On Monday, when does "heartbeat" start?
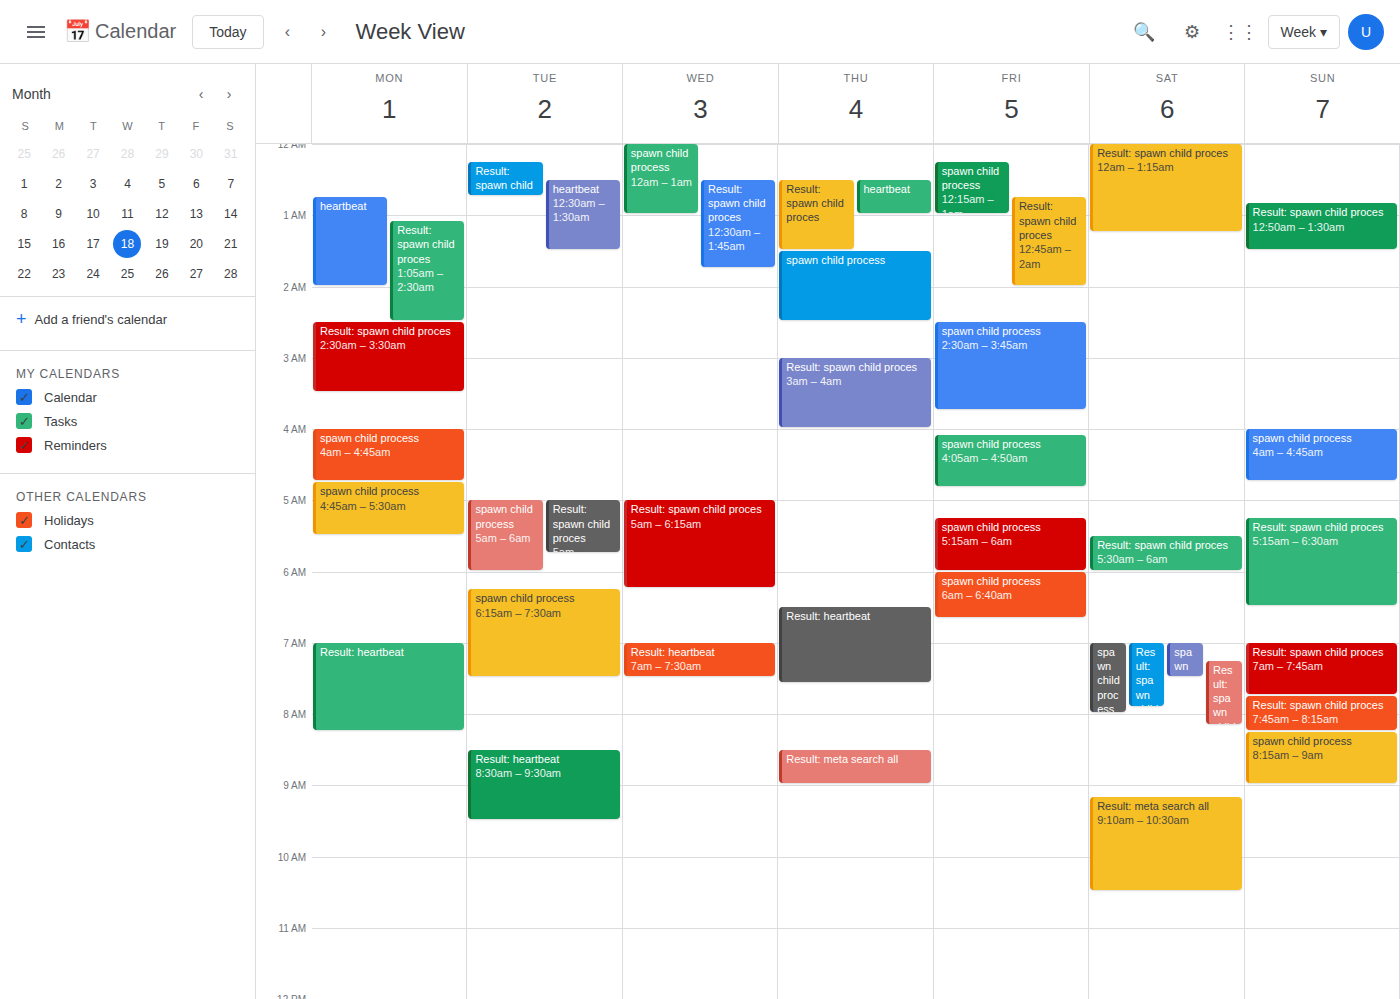
12:45 AM